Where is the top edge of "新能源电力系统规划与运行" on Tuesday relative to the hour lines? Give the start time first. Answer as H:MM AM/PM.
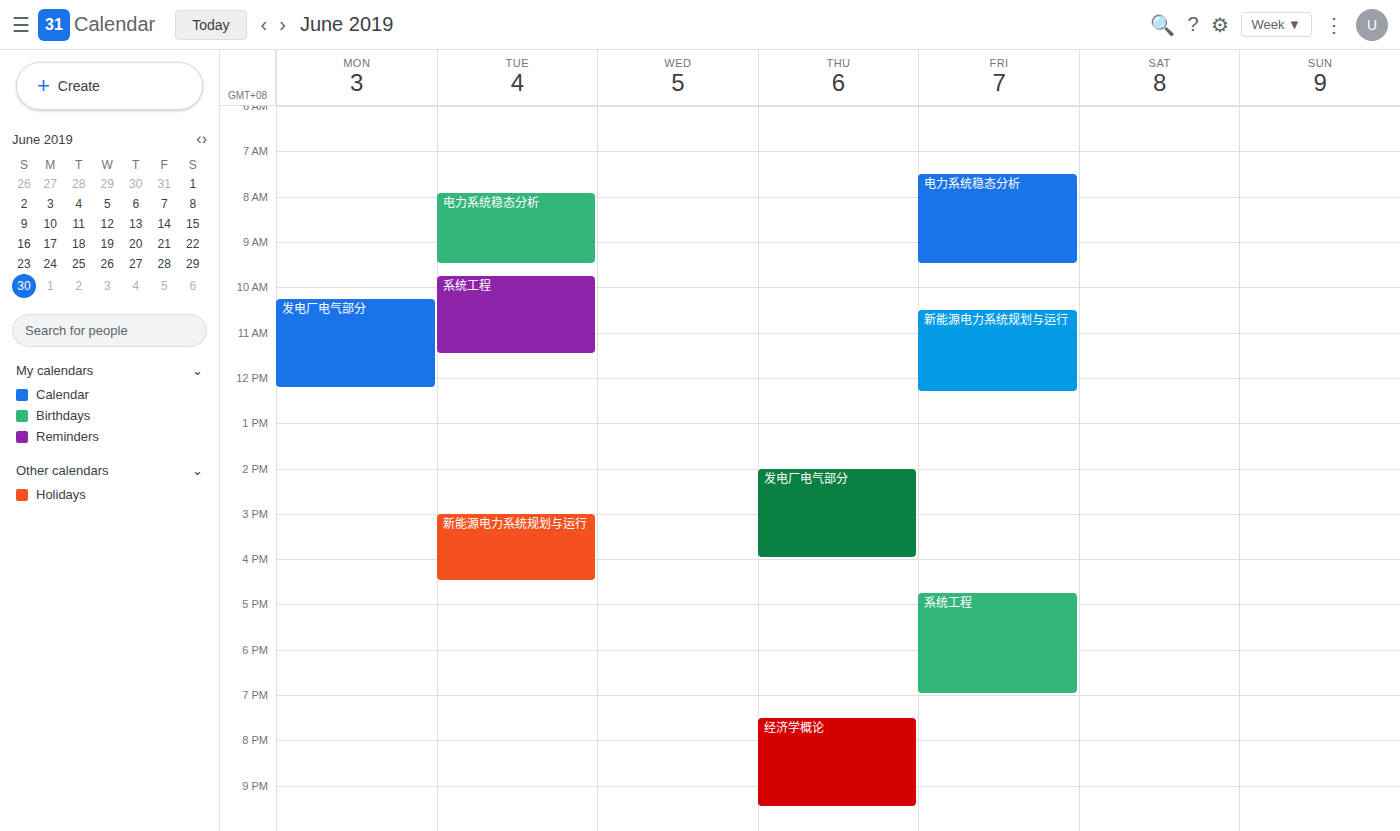
3:00 PM -- exactly on the 3 PM line.